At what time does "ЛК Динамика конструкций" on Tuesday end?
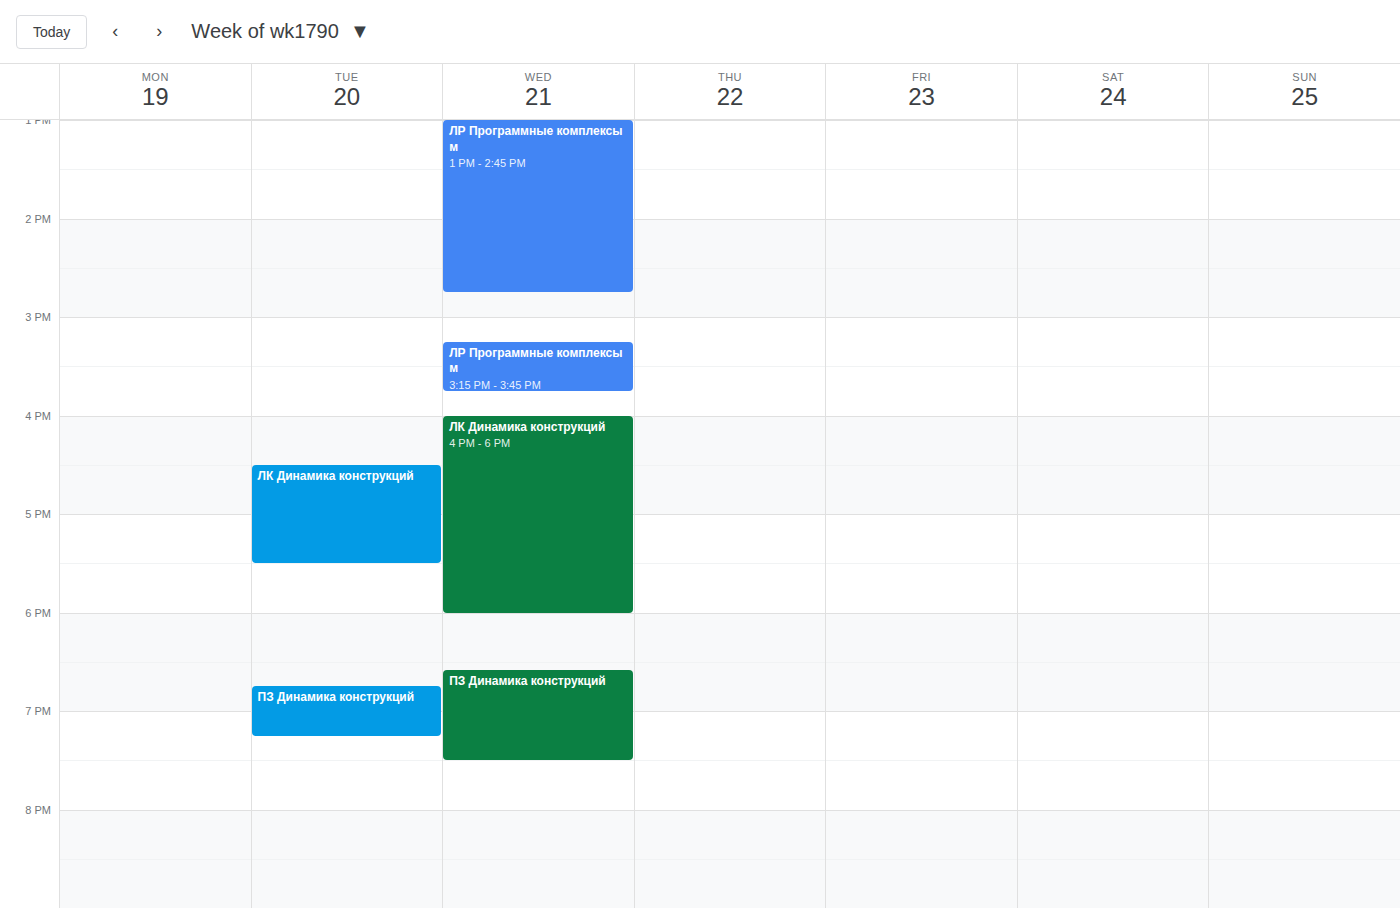
5:30 PM